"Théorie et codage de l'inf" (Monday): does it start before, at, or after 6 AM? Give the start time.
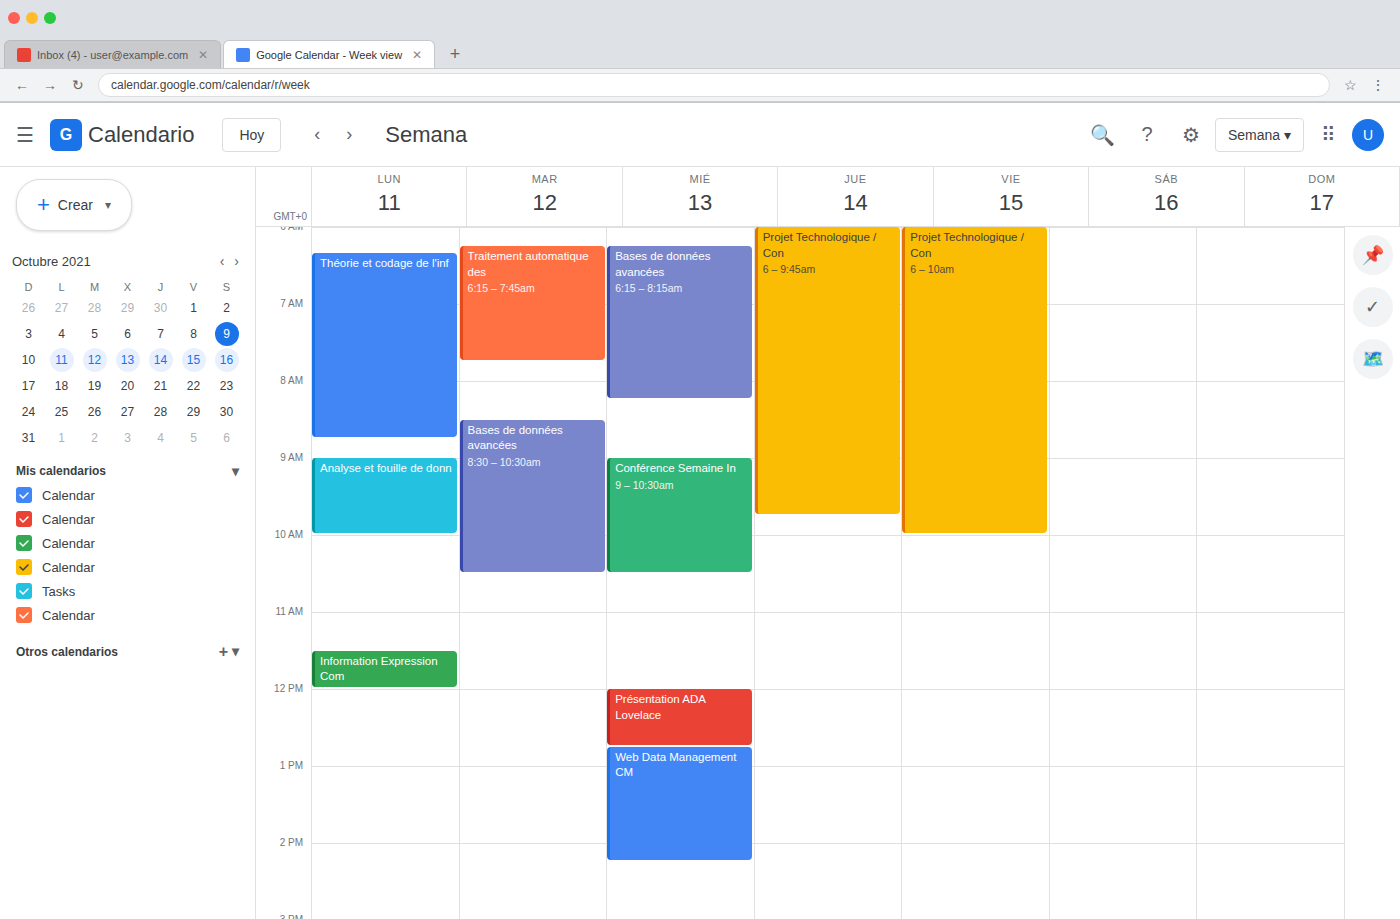
6:20 AM -- after 6 AM, 20 minutes below the 6 AM line.